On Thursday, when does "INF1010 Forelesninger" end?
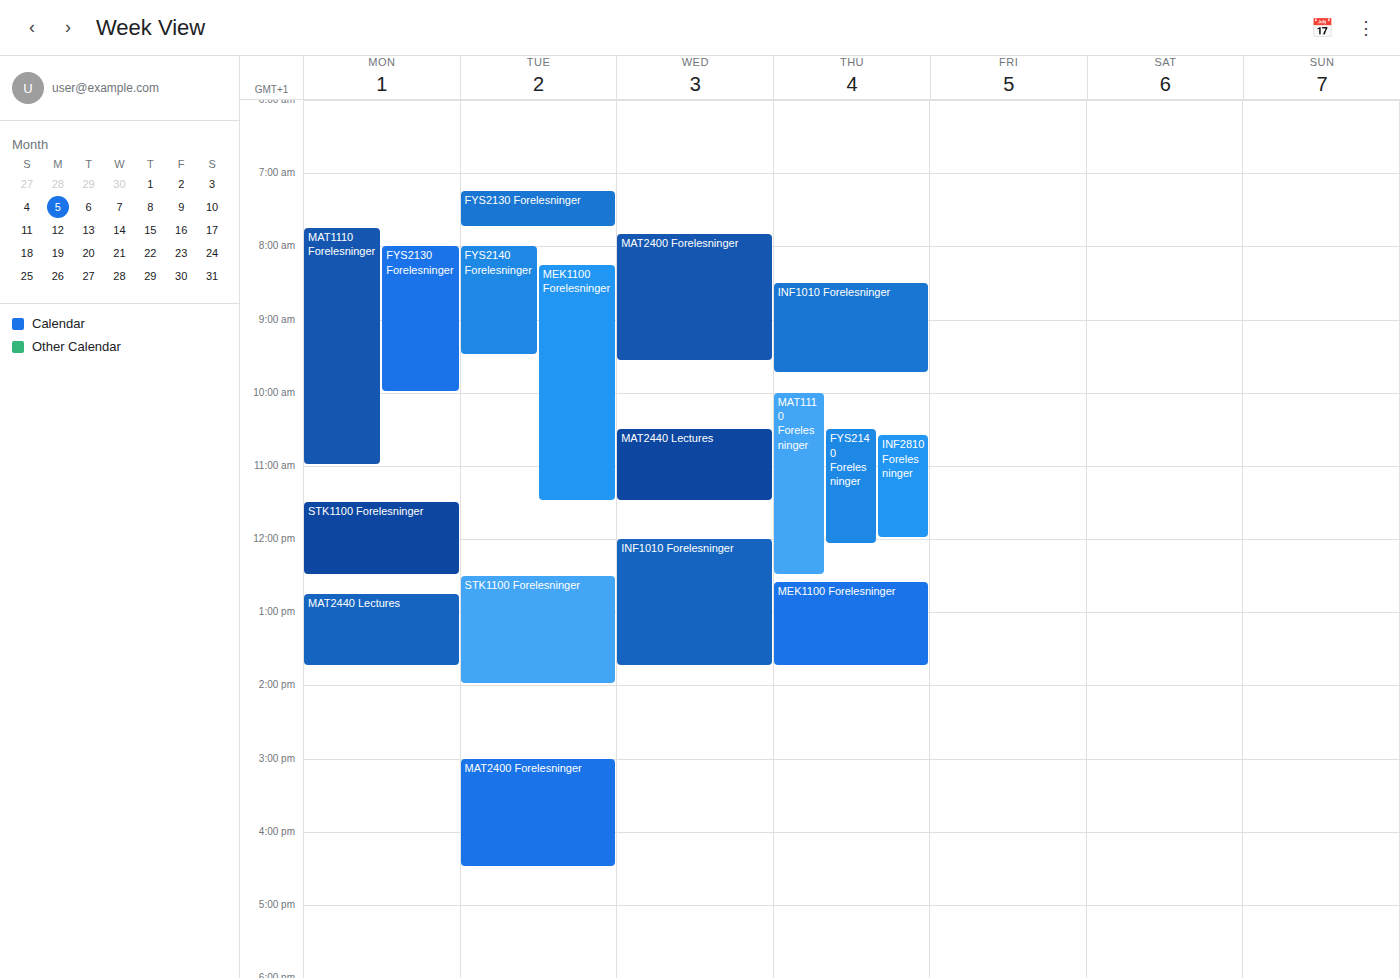
9:45 AM